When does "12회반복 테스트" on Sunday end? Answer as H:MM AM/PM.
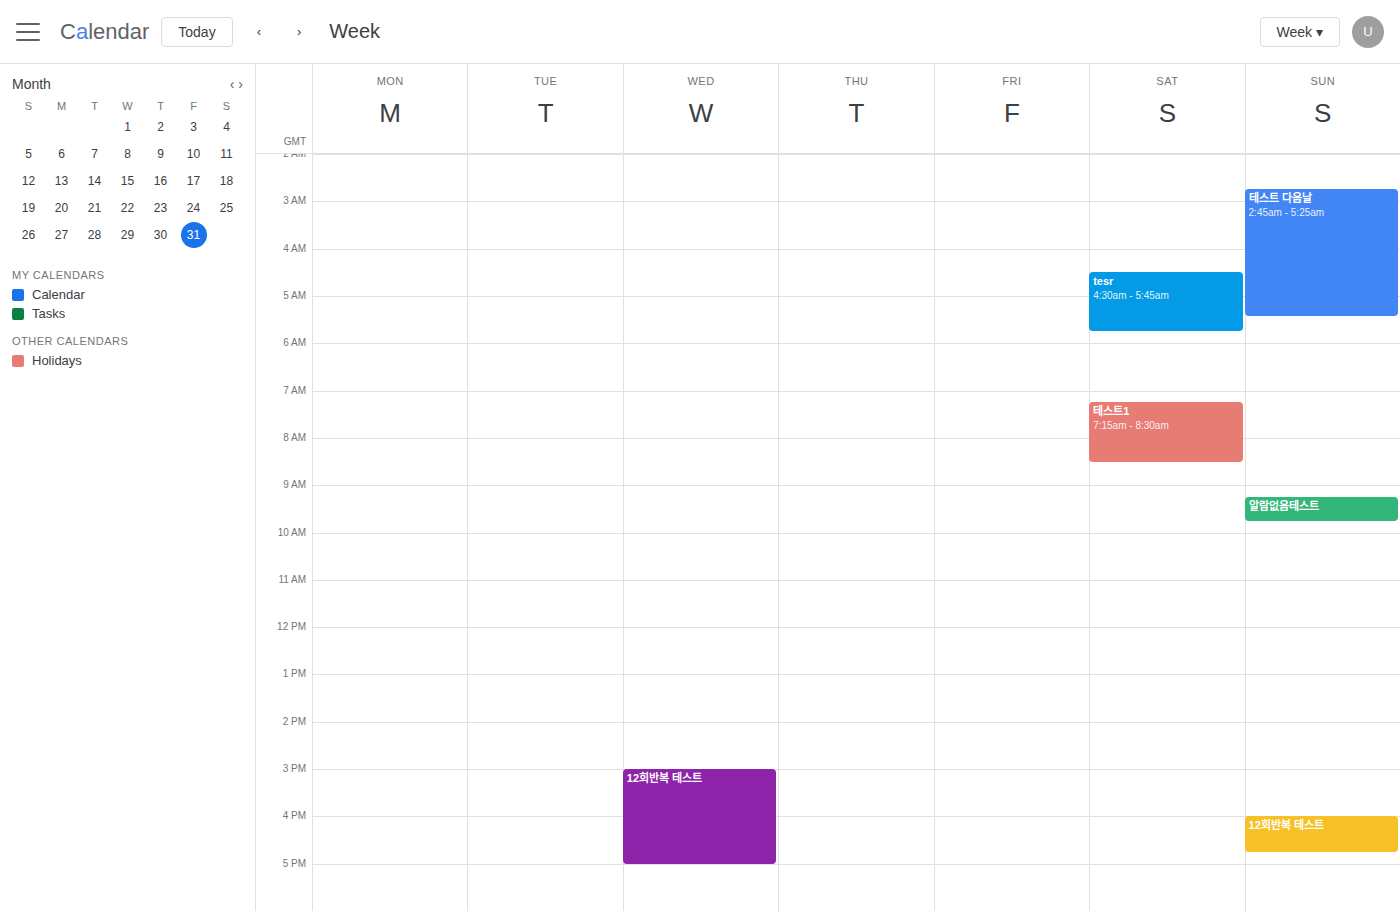
4:45 PM